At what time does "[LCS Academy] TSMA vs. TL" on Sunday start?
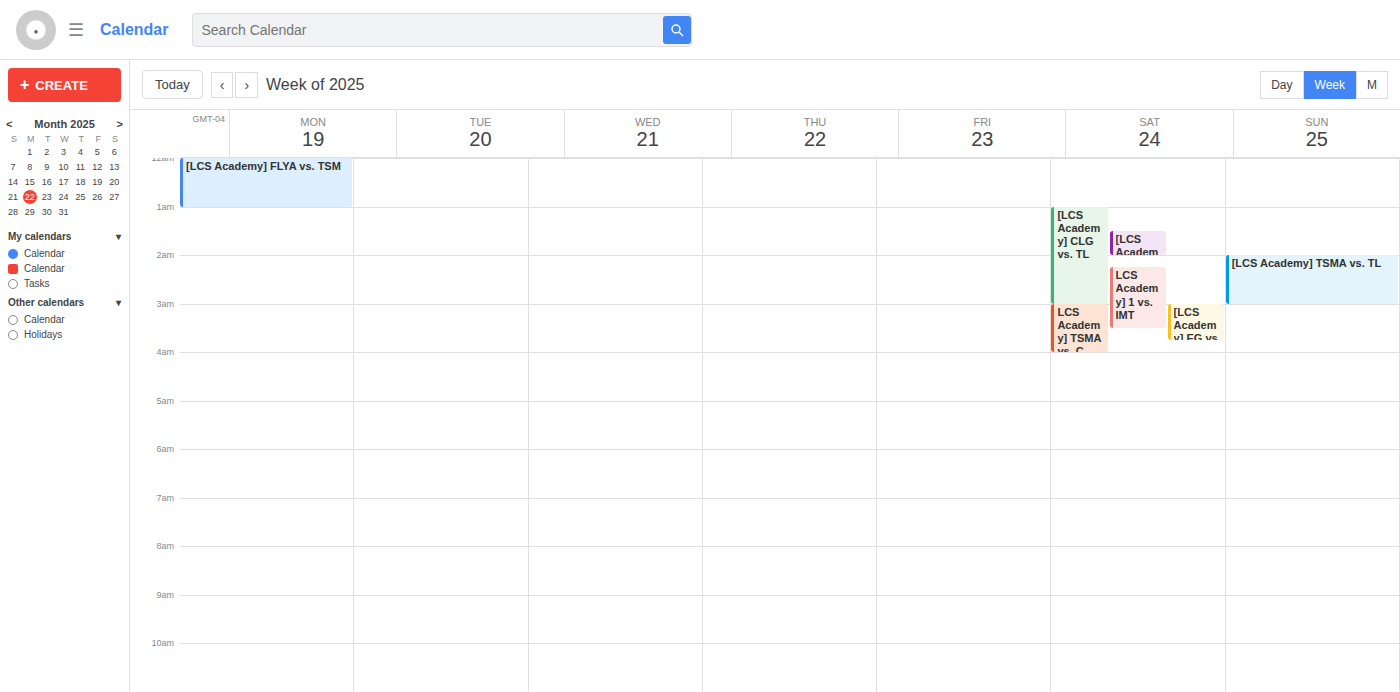
2:00 AM